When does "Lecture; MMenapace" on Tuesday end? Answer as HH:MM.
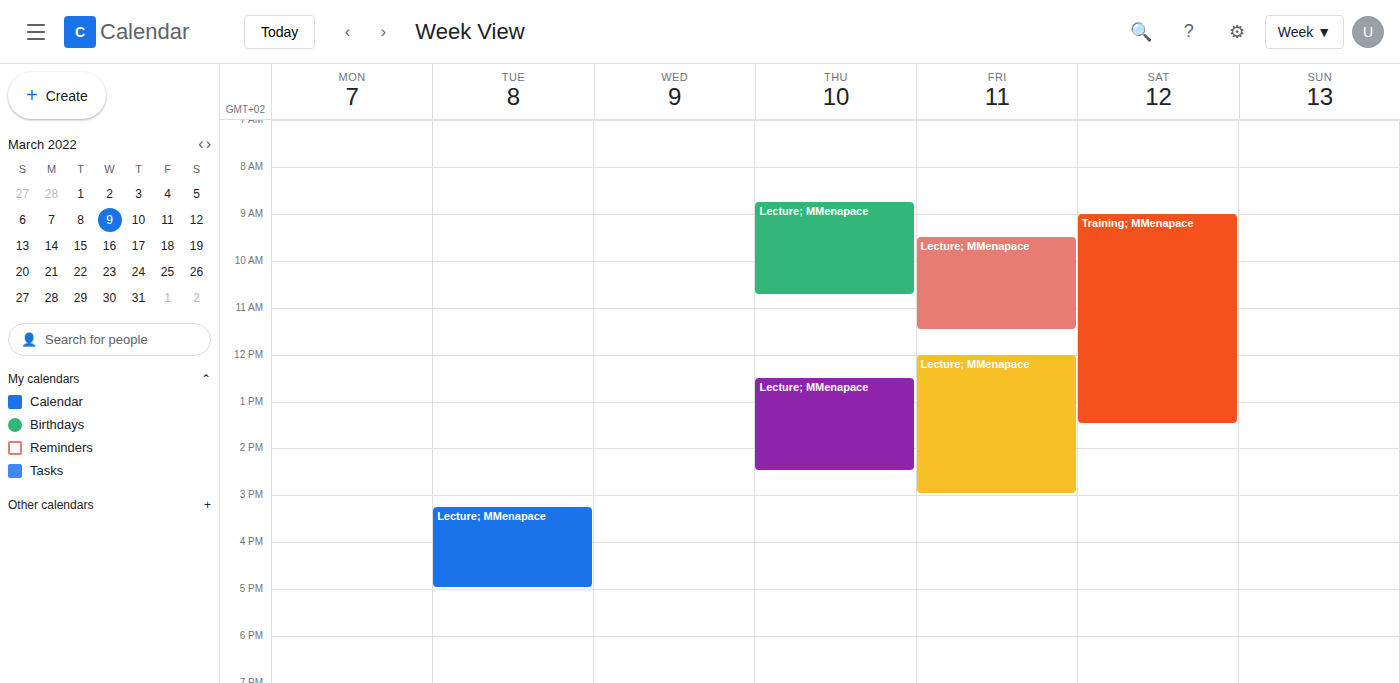
17:00